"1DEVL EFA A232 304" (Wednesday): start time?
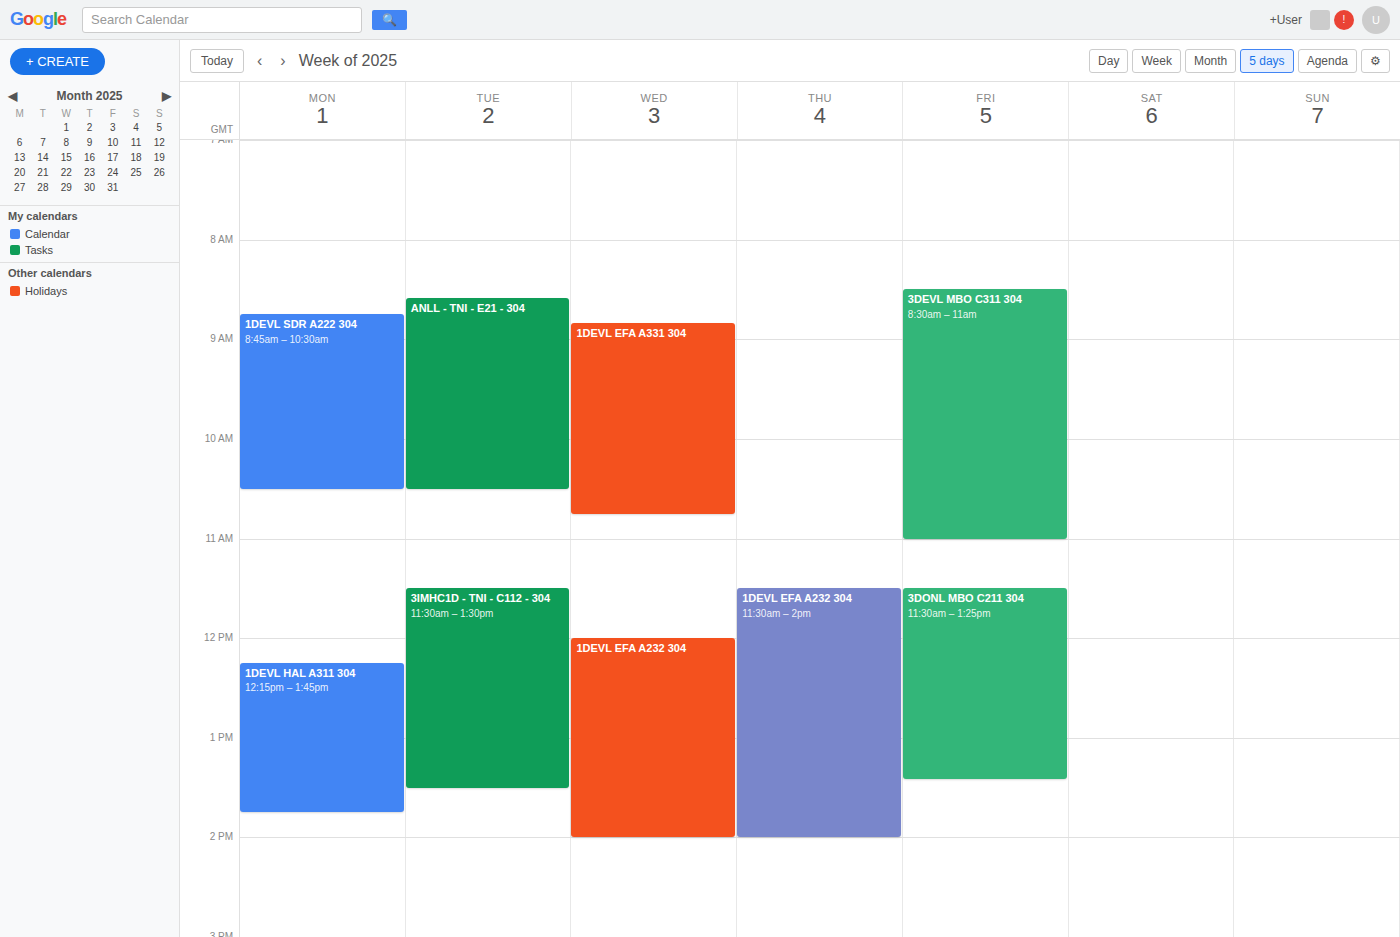
12:00 PM